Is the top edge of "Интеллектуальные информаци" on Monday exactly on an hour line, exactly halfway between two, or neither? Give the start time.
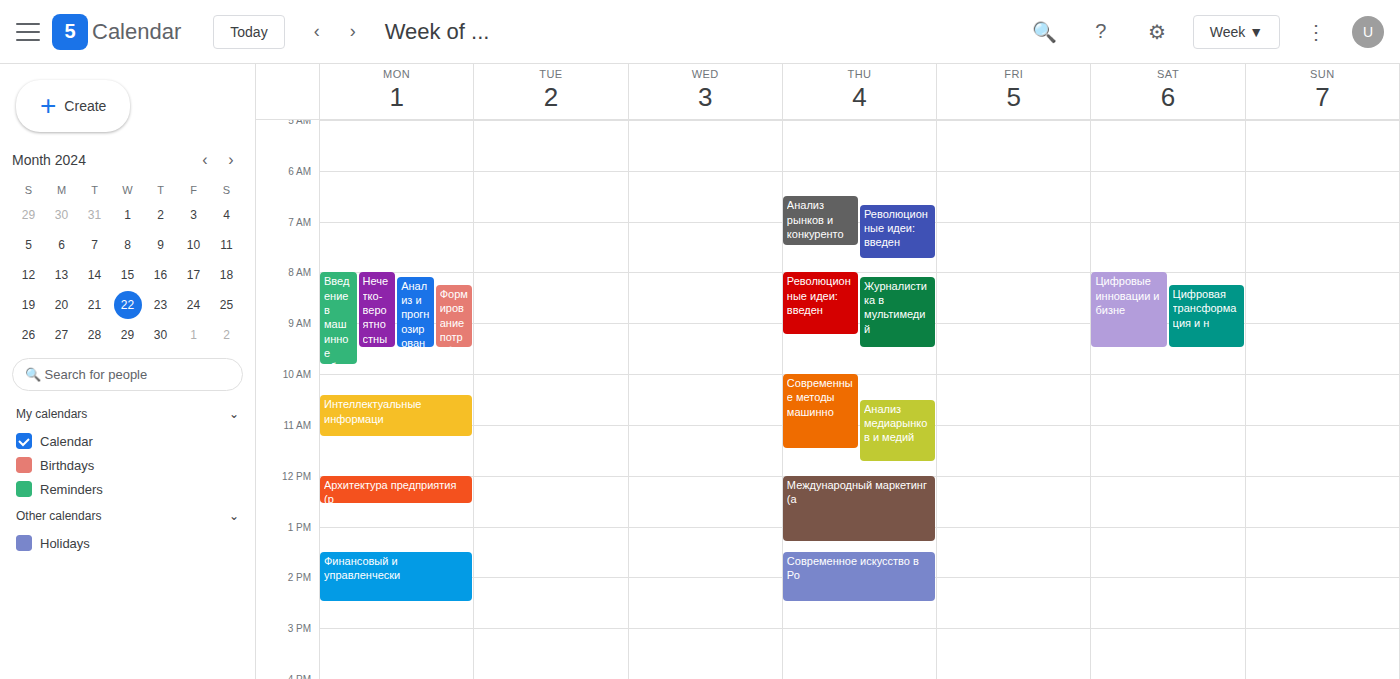
10:25 AM -- neither: 25 minutes below the 10 AM line and 35 minutes above the 11 AM line.